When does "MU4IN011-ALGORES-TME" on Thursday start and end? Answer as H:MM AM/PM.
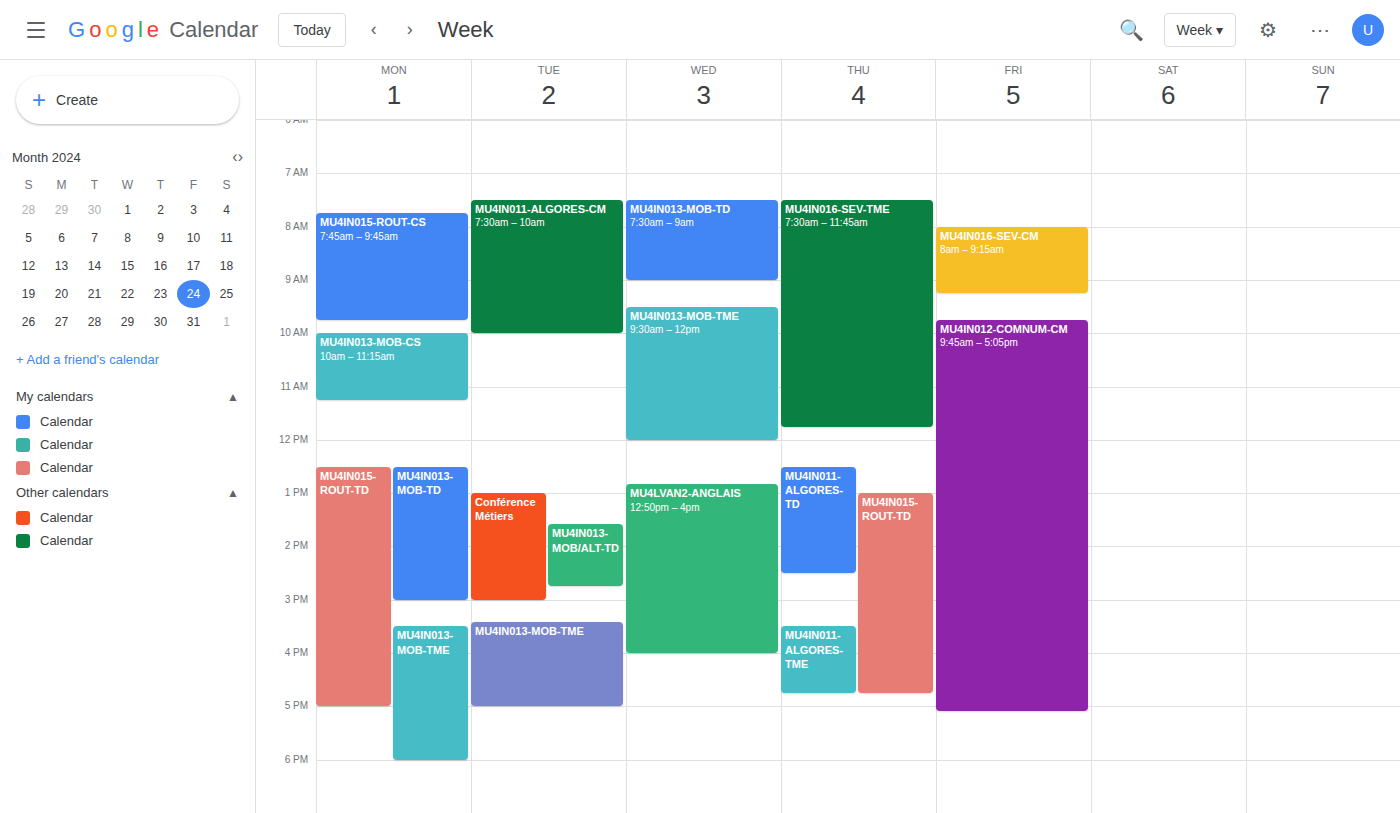
3:30 PM to 4:45 PM